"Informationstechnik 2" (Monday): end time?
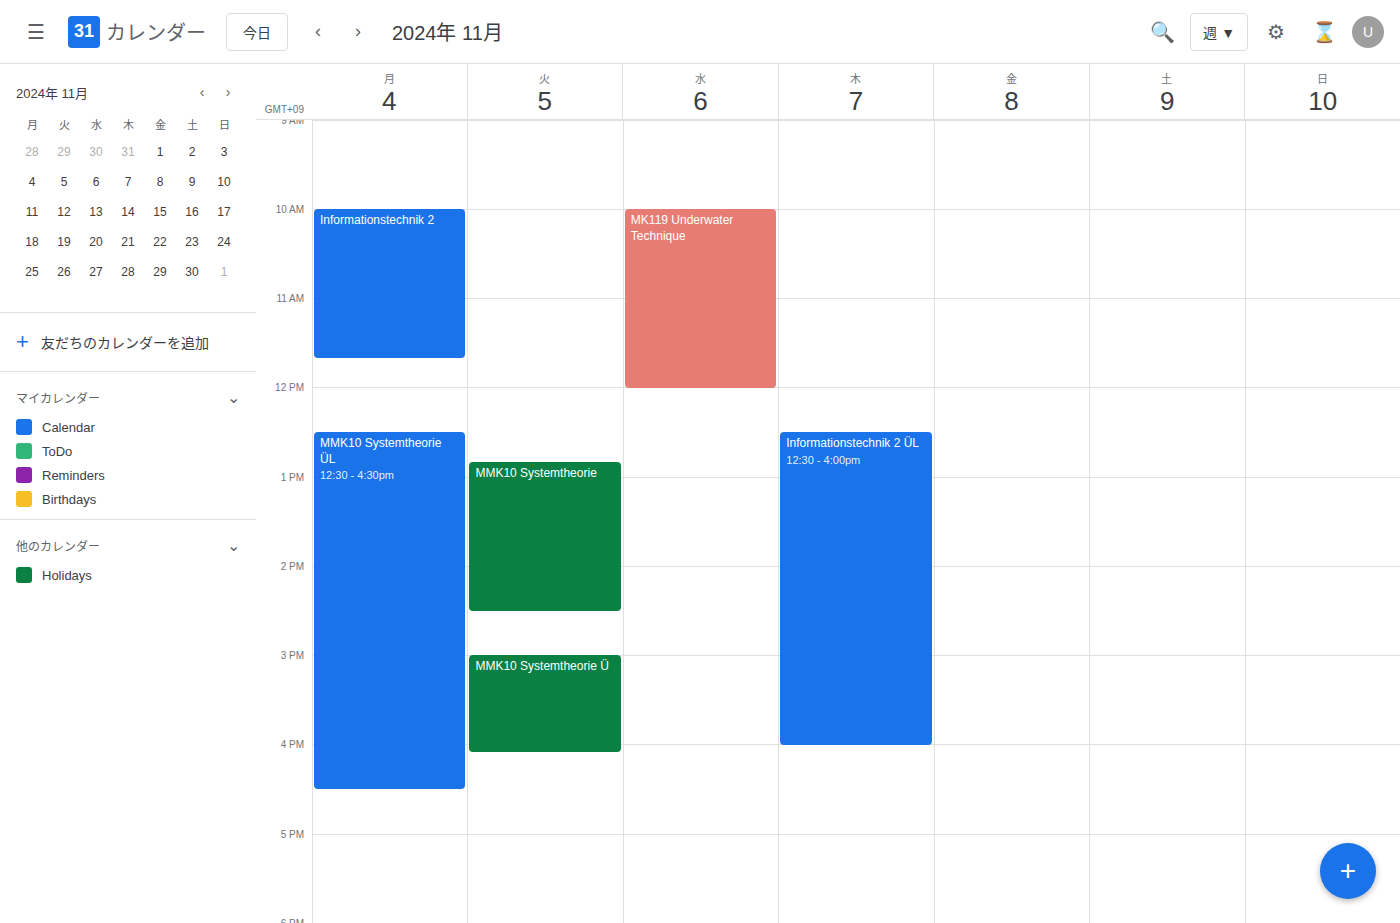
11:40 AM